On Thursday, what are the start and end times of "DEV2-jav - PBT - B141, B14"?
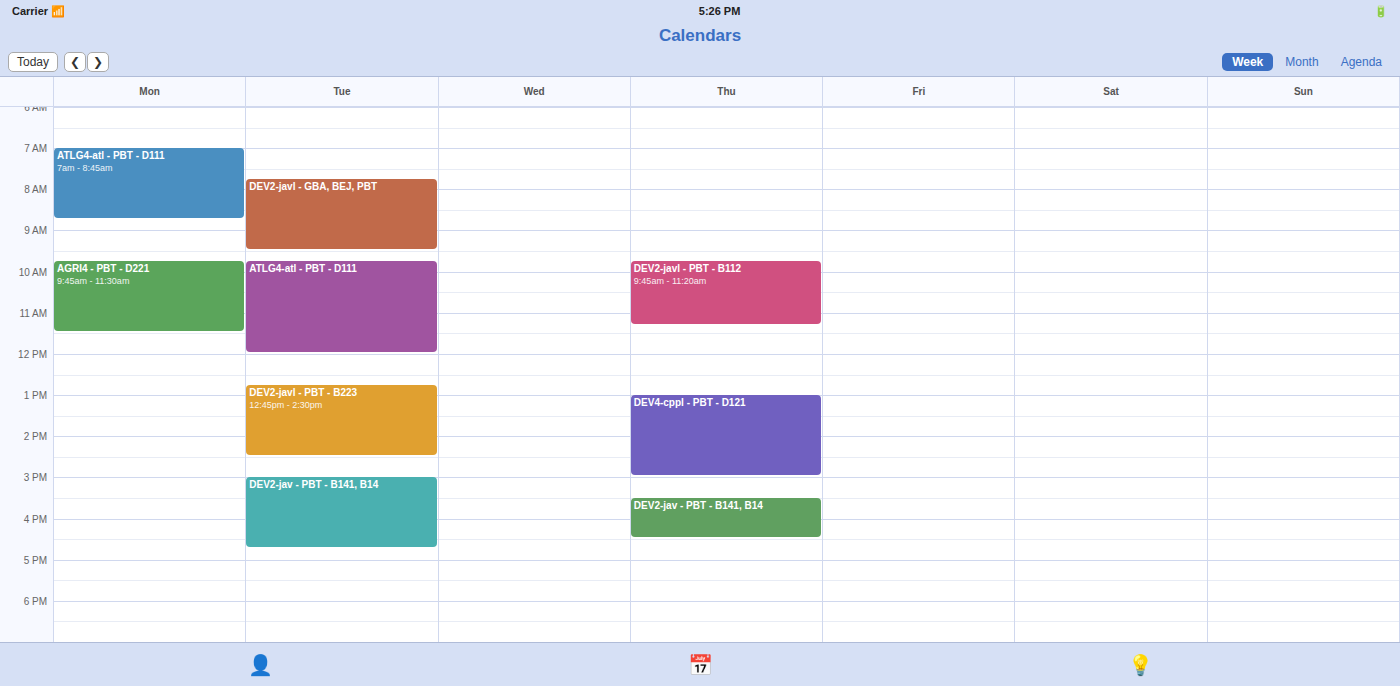
3:30 PM to 4:30 PM